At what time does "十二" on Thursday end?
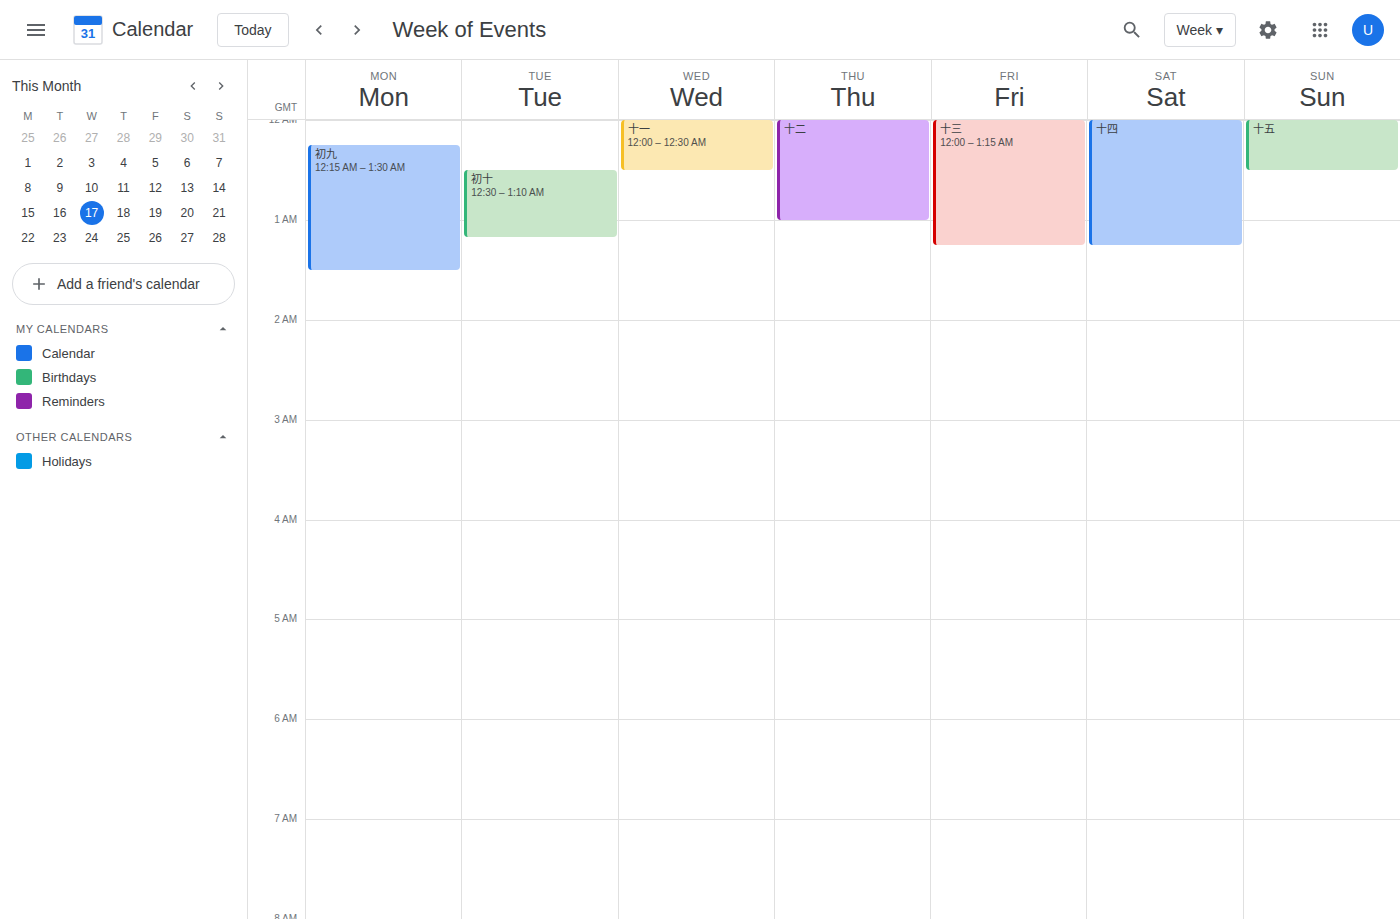
1:00 AM